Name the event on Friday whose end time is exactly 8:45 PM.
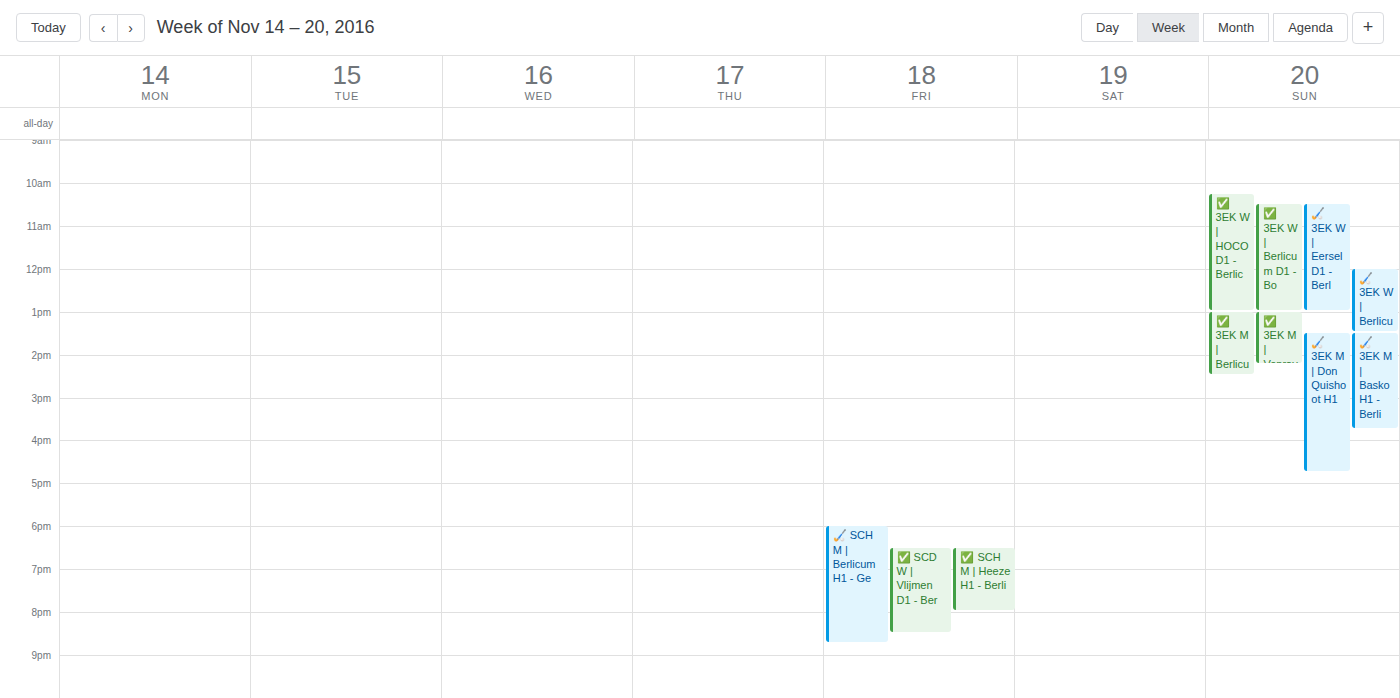
"🏑 SCH M | Berlicum H1 - Ge"